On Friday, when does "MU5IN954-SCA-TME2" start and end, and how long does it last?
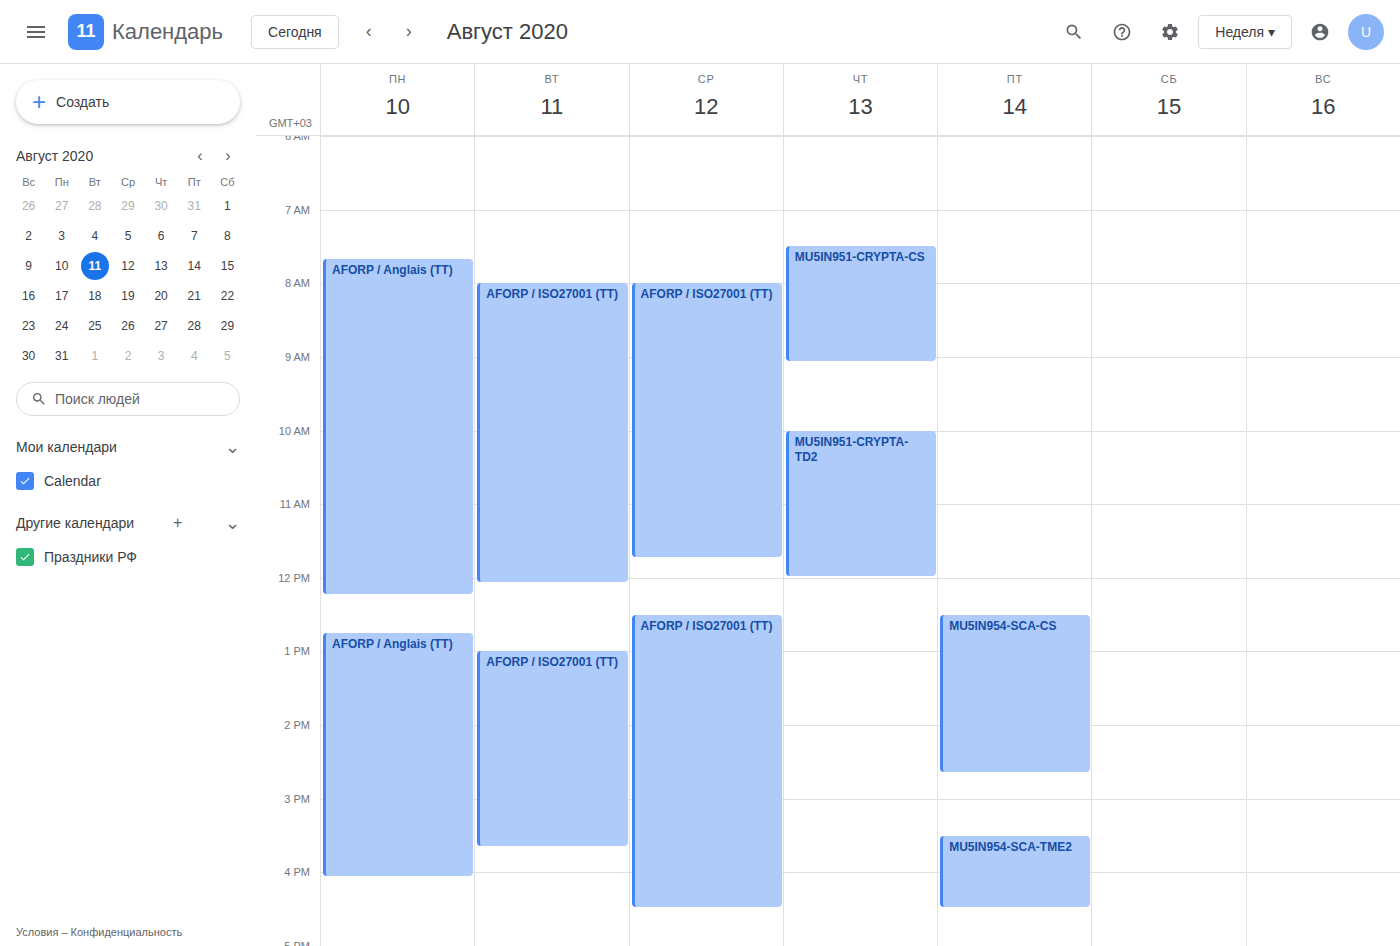
3:30 PM to 4:30 PM, 1 hour